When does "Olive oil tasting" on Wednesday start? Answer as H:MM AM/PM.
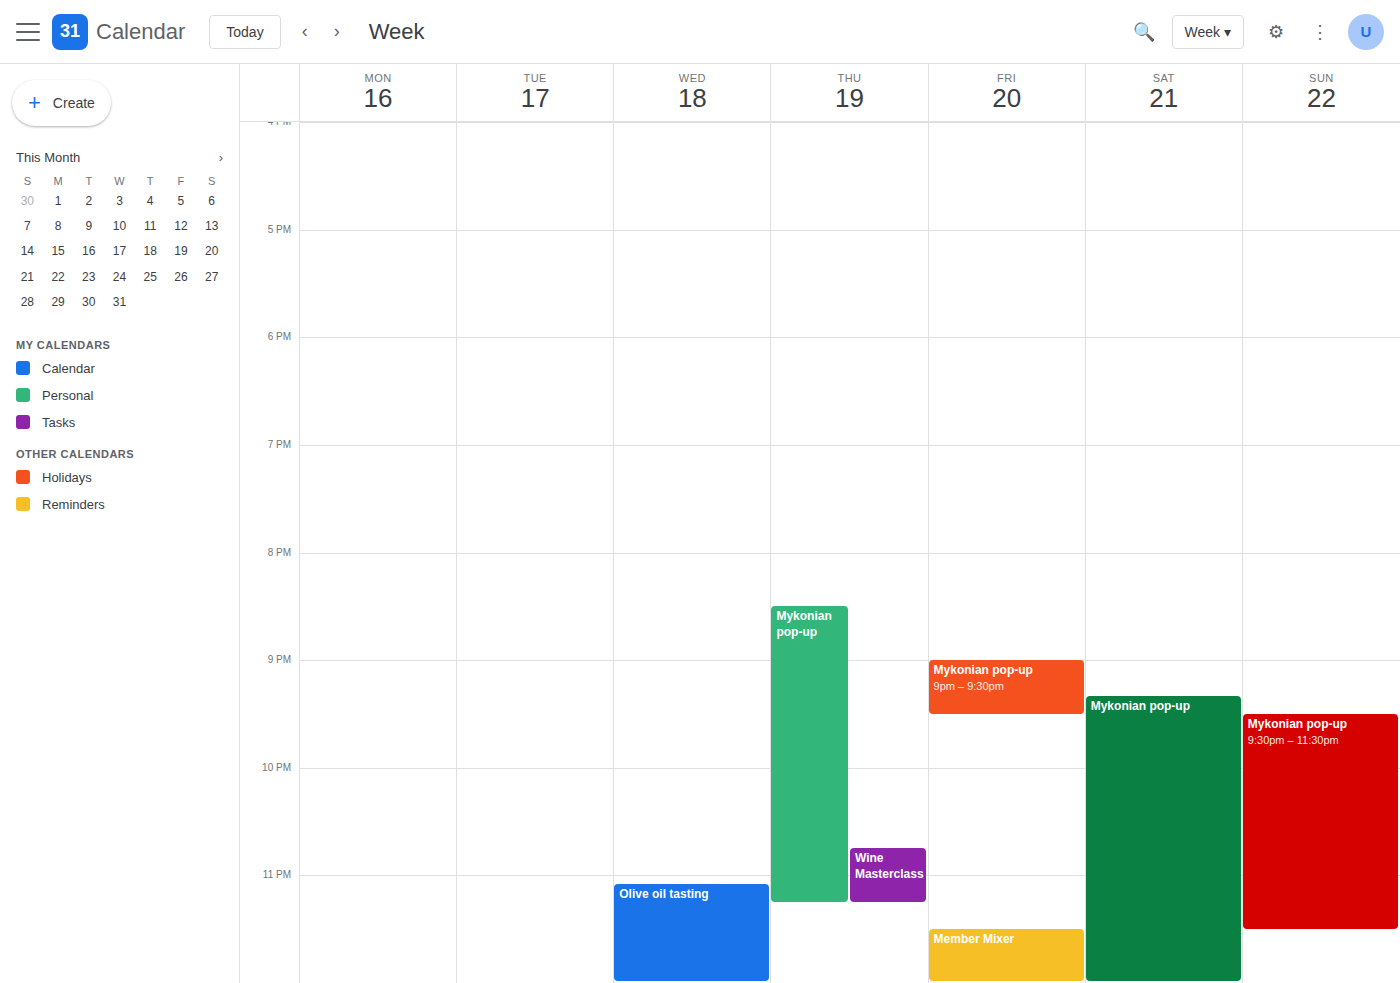
11:05 PM